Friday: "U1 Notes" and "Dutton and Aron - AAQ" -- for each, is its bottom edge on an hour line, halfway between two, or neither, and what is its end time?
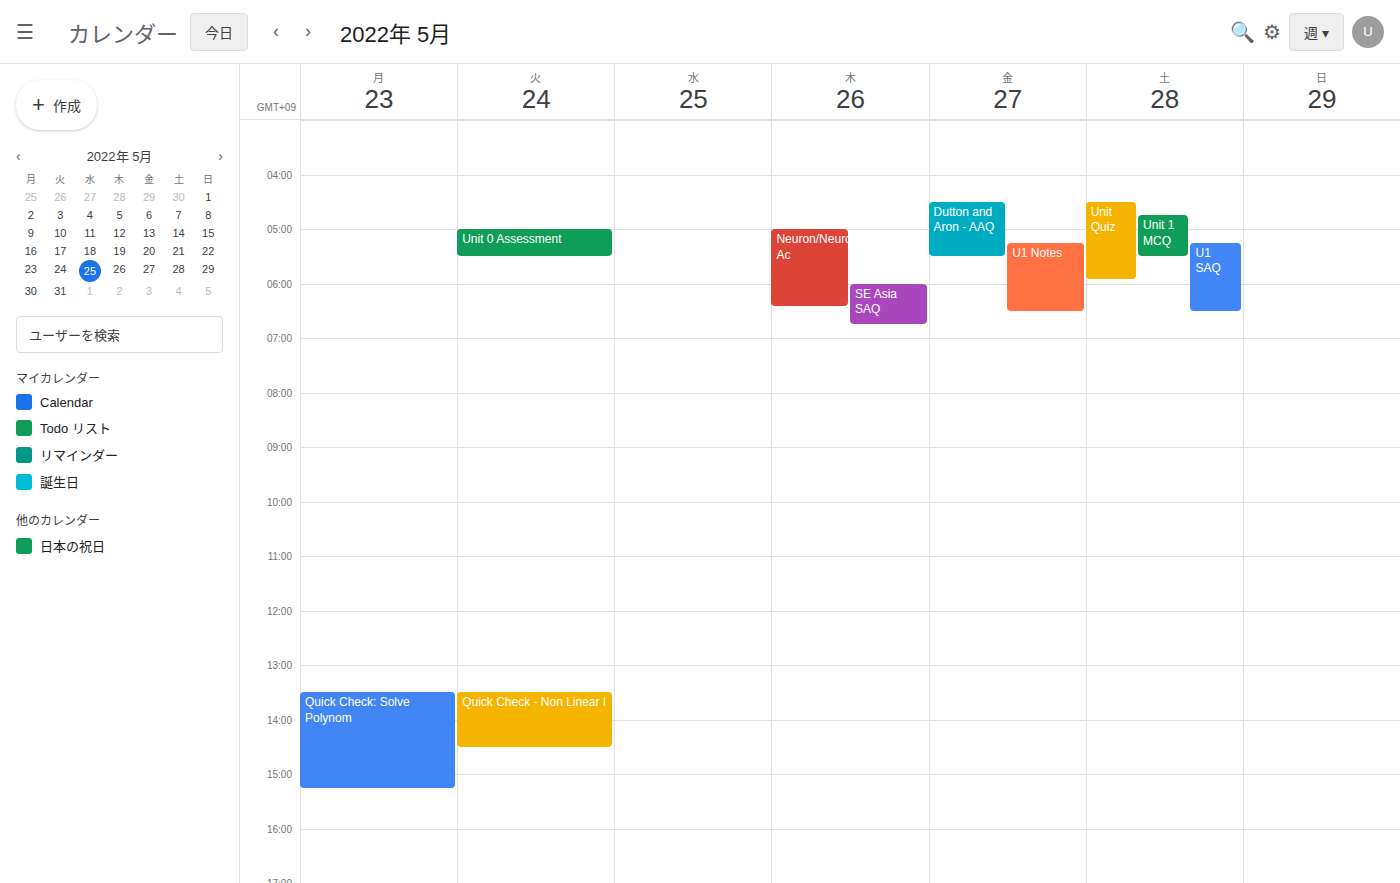
"U1 Notes": 6:30 AM, halfway between the 6 AM and 7 AM lines. "Dutton and Aron - AAQ": 5:30 AM, halfway between the 5 AM and 6 AM lines.